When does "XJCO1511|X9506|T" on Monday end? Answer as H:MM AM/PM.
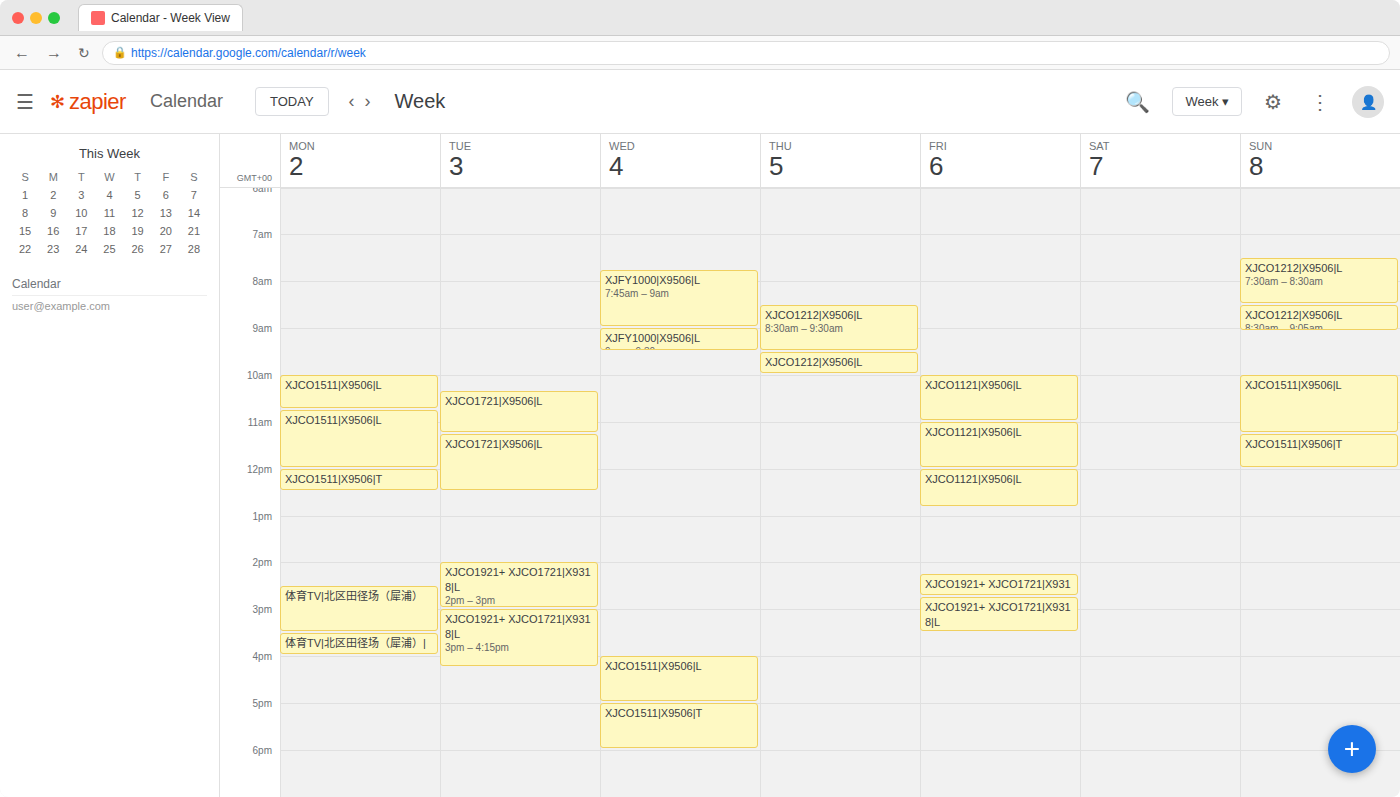
12:30 PM